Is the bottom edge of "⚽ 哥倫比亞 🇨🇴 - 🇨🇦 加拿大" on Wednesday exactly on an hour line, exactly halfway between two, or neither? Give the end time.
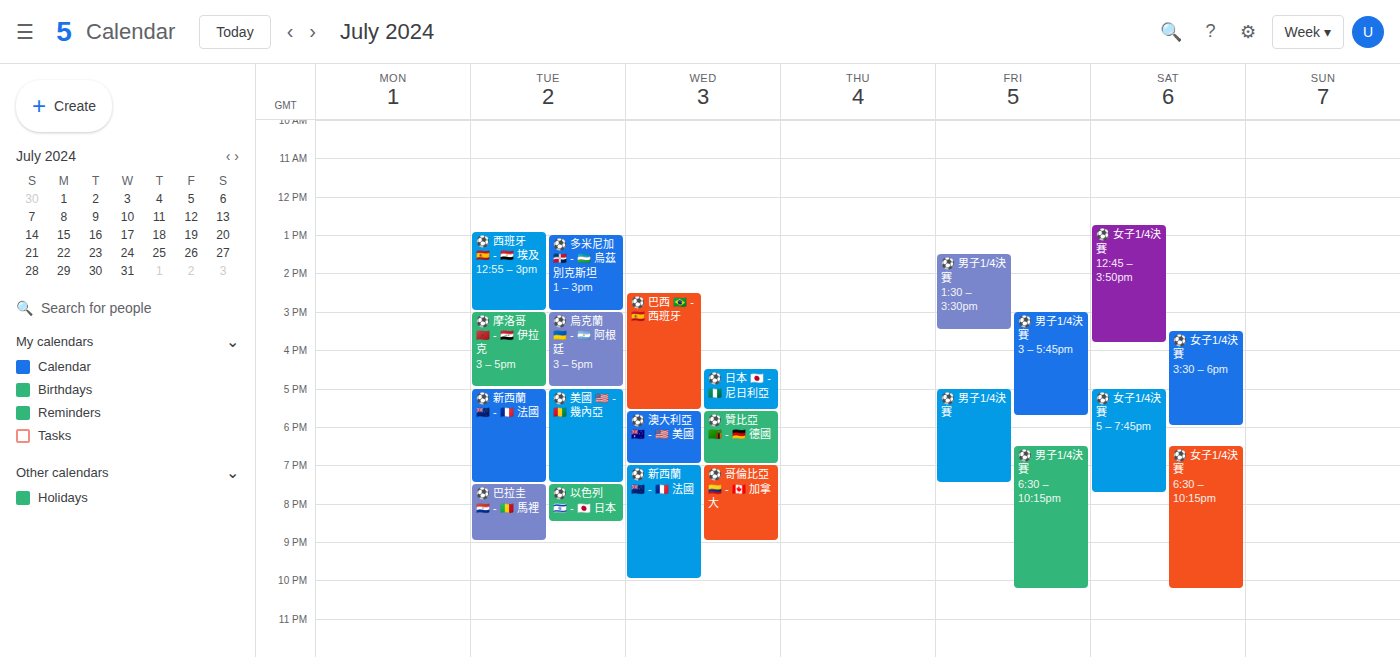
9:00 PM -- exactly on the 9 PM line.